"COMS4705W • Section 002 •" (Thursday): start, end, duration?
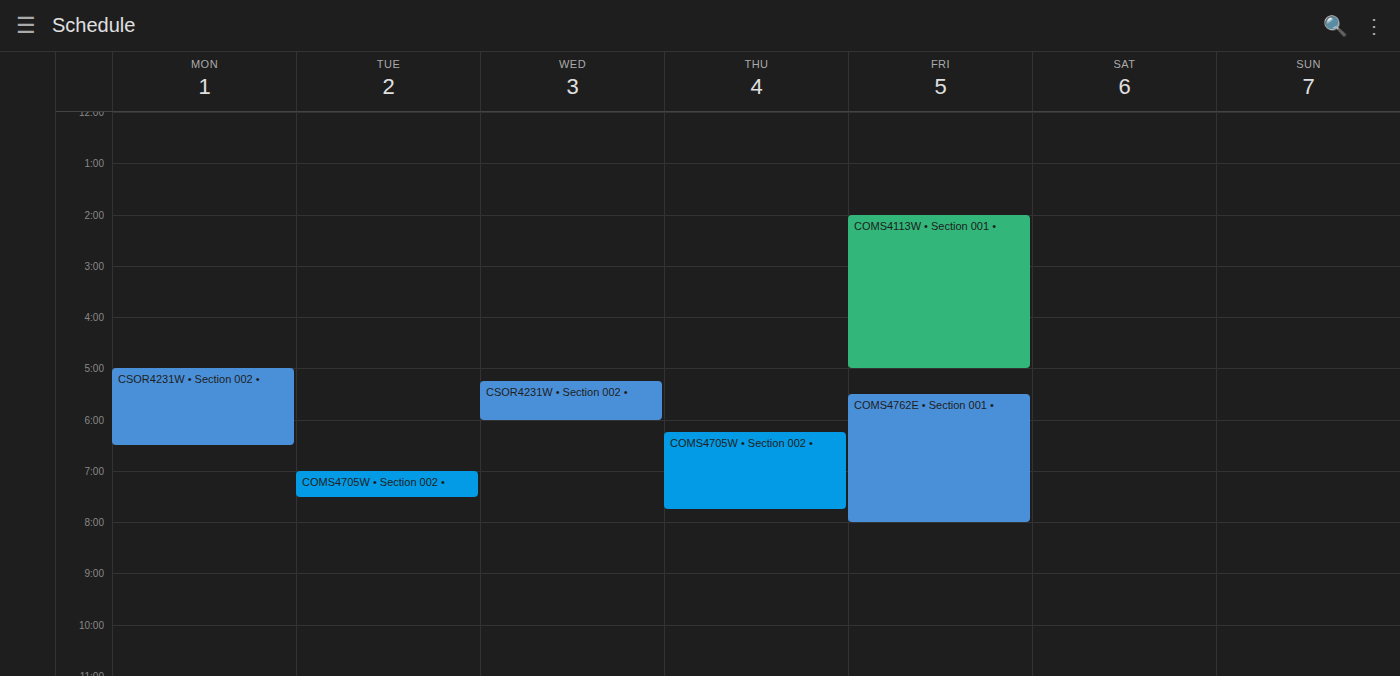
18:15 to 19:45, 1 hour 30 minutes